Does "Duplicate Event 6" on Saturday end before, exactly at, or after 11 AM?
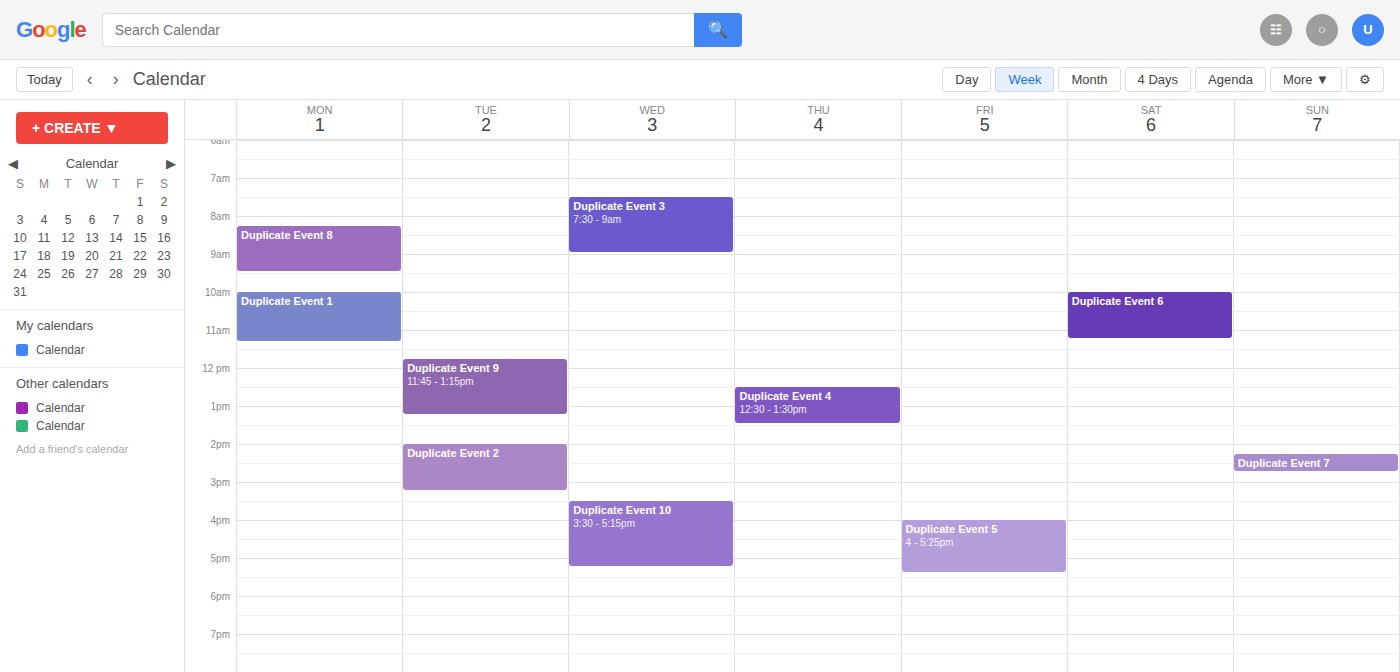
11:15 AM -- after 11 AM, 15 minutes below the 11 AM line.